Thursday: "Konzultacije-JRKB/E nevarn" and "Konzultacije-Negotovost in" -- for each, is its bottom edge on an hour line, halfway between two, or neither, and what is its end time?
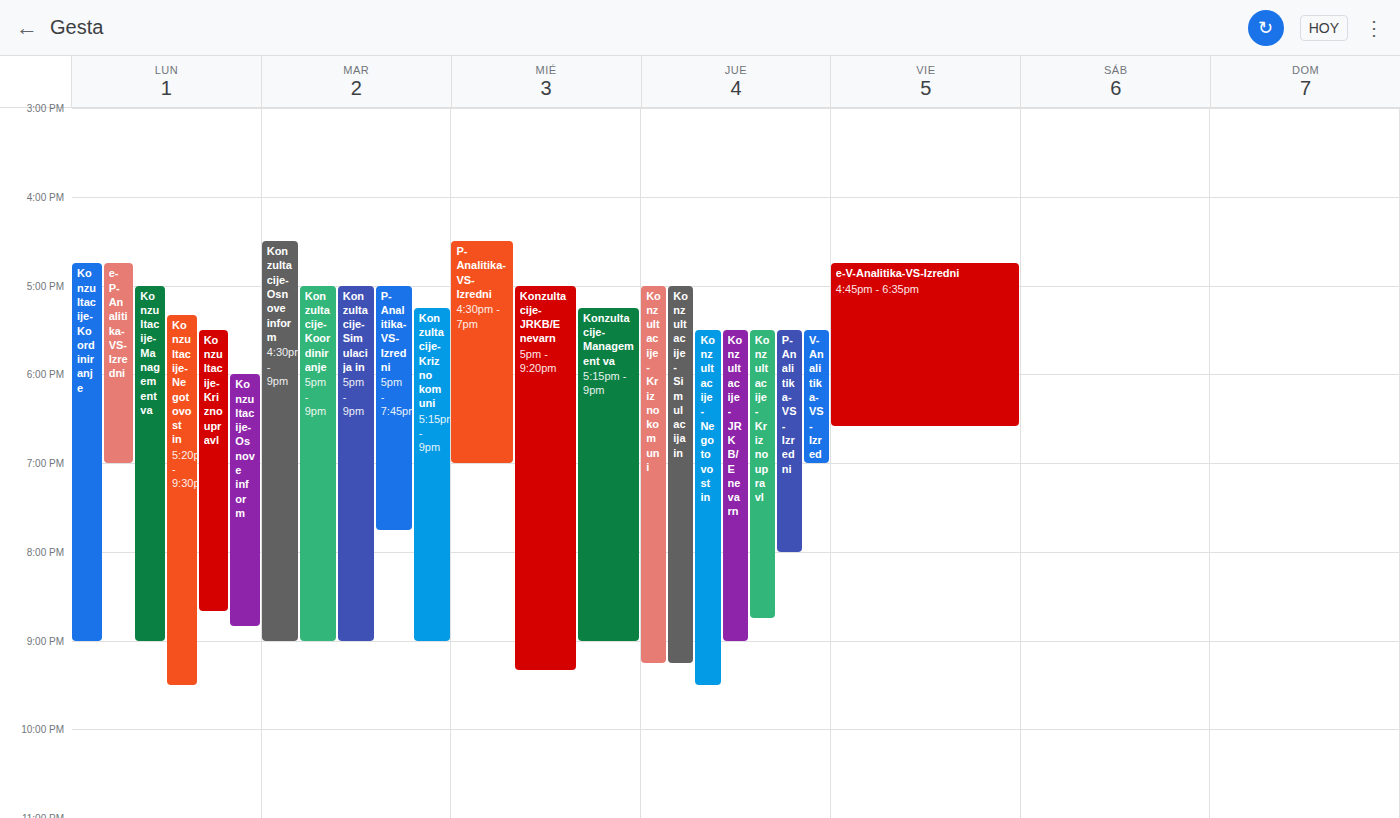
"Konzultacije-JRKB/E nevarn": 9:00 PM, exactly on the 9 PM line. "Konzultacije-Negotovost in": 9:30 PM, halfway between the 9 PM and 10 PM lines.